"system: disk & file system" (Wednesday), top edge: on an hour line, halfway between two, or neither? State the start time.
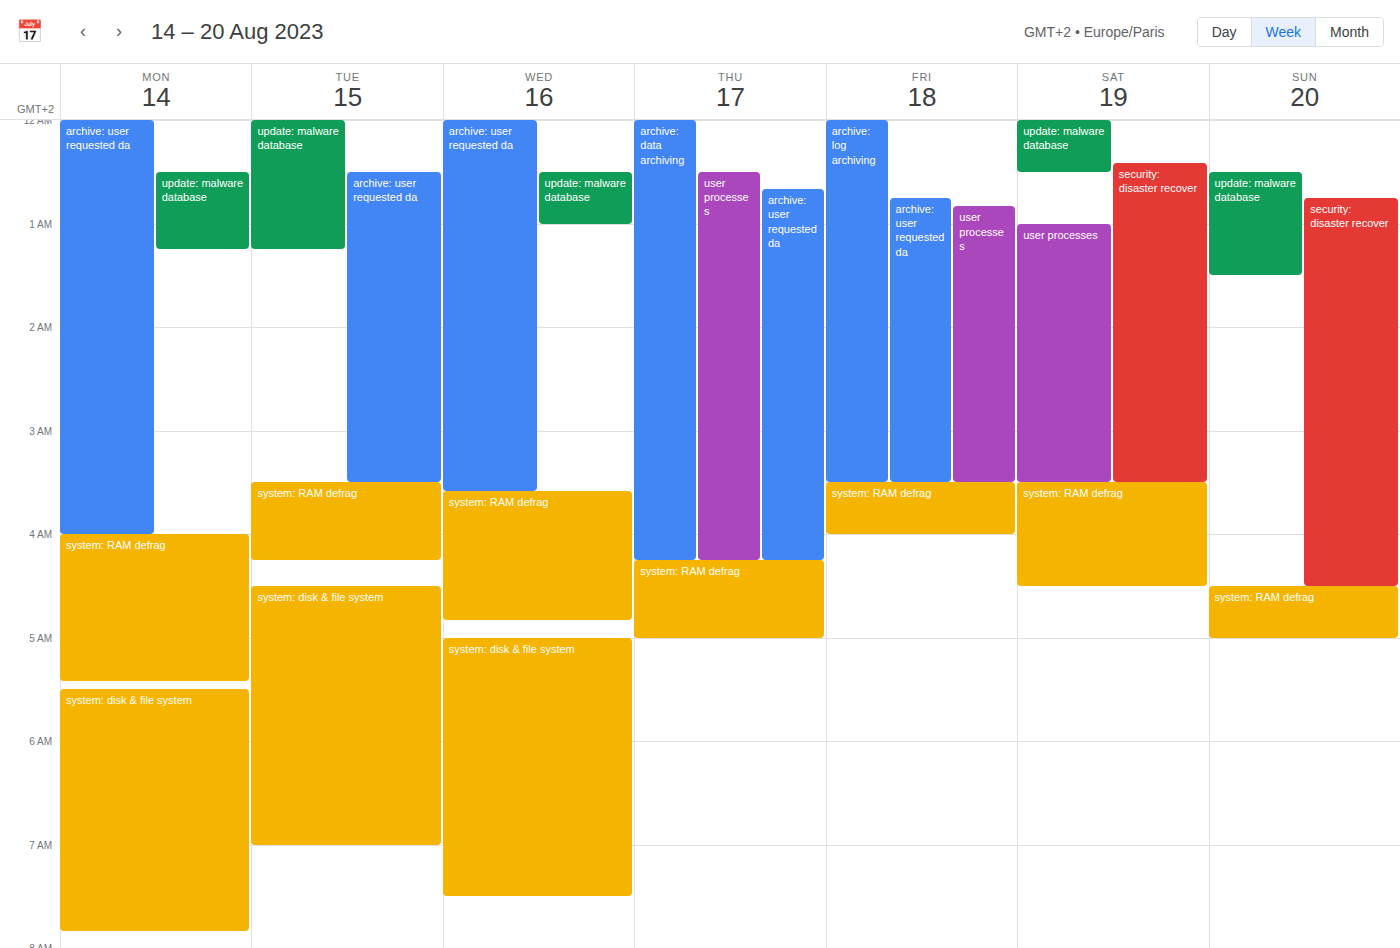
5:00 AM -- exactly on the 5 AM line.